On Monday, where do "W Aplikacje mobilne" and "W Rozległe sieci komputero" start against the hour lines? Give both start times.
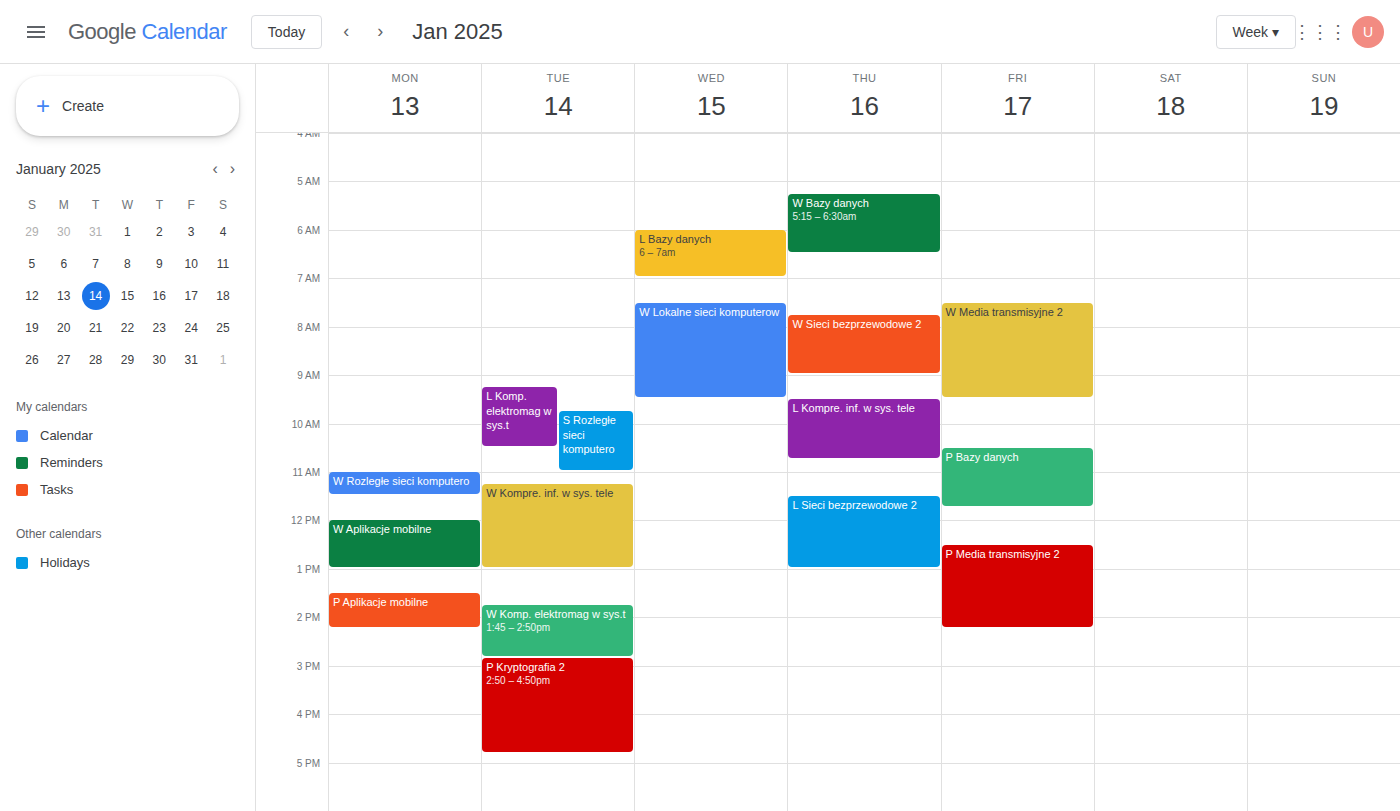
"W Aplikacje mobilne": 12:00 PM, exactly on the 12 PM line. "W Rozległe sieci komputero": 11:00 AM, exactly on the 11 AM line.